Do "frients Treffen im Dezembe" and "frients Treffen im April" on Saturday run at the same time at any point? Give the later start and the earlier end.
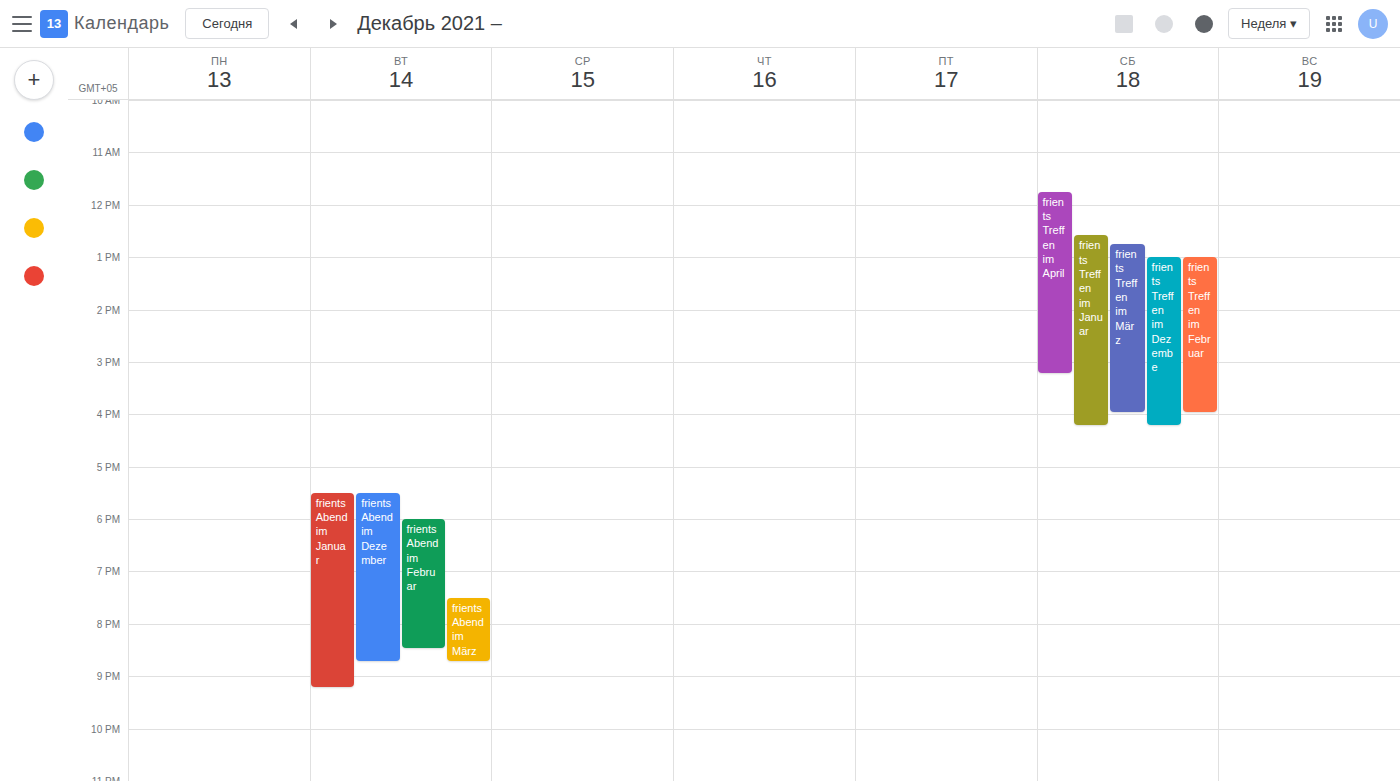
"frients Treffen im Dezembe" starts at 1:00 PM, before "frients Treffen im April" ends at 3:15 PM -- they overlap.